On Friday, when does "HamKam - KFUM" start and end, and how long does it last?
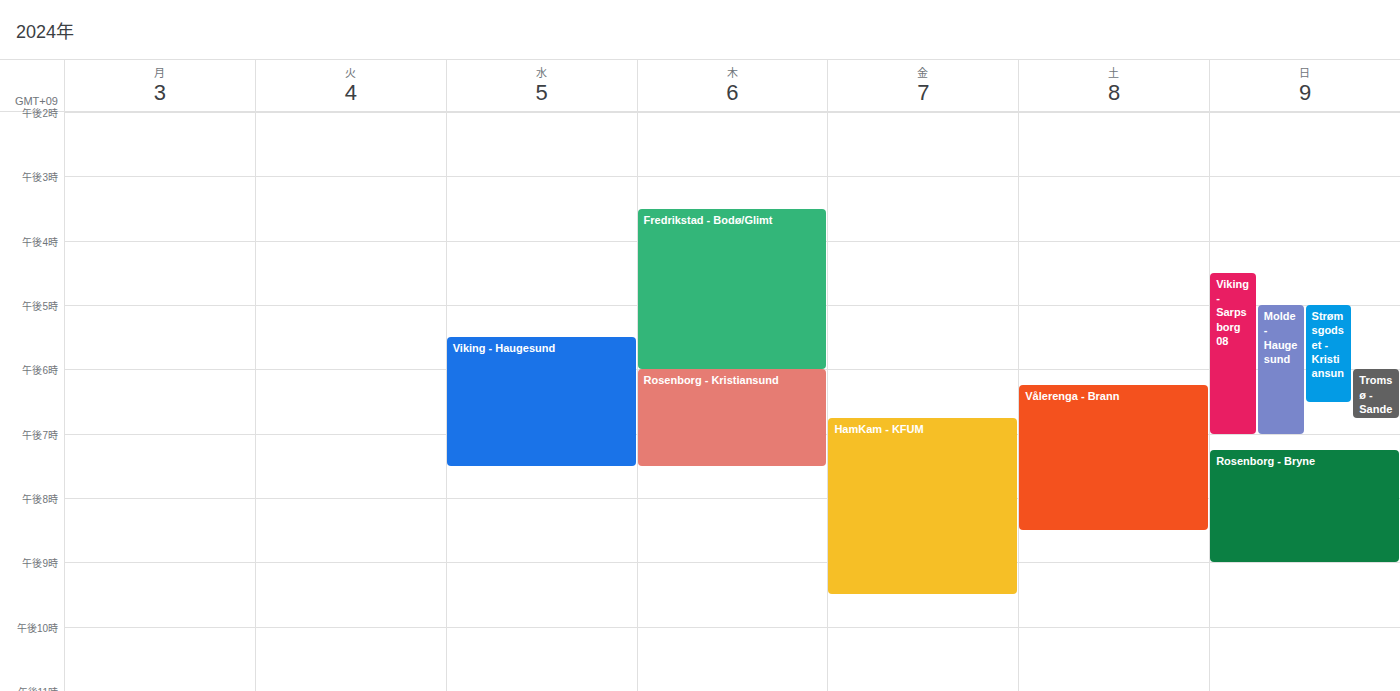
6:45 PM to 9:30 PM, 2 hours 45 minutes